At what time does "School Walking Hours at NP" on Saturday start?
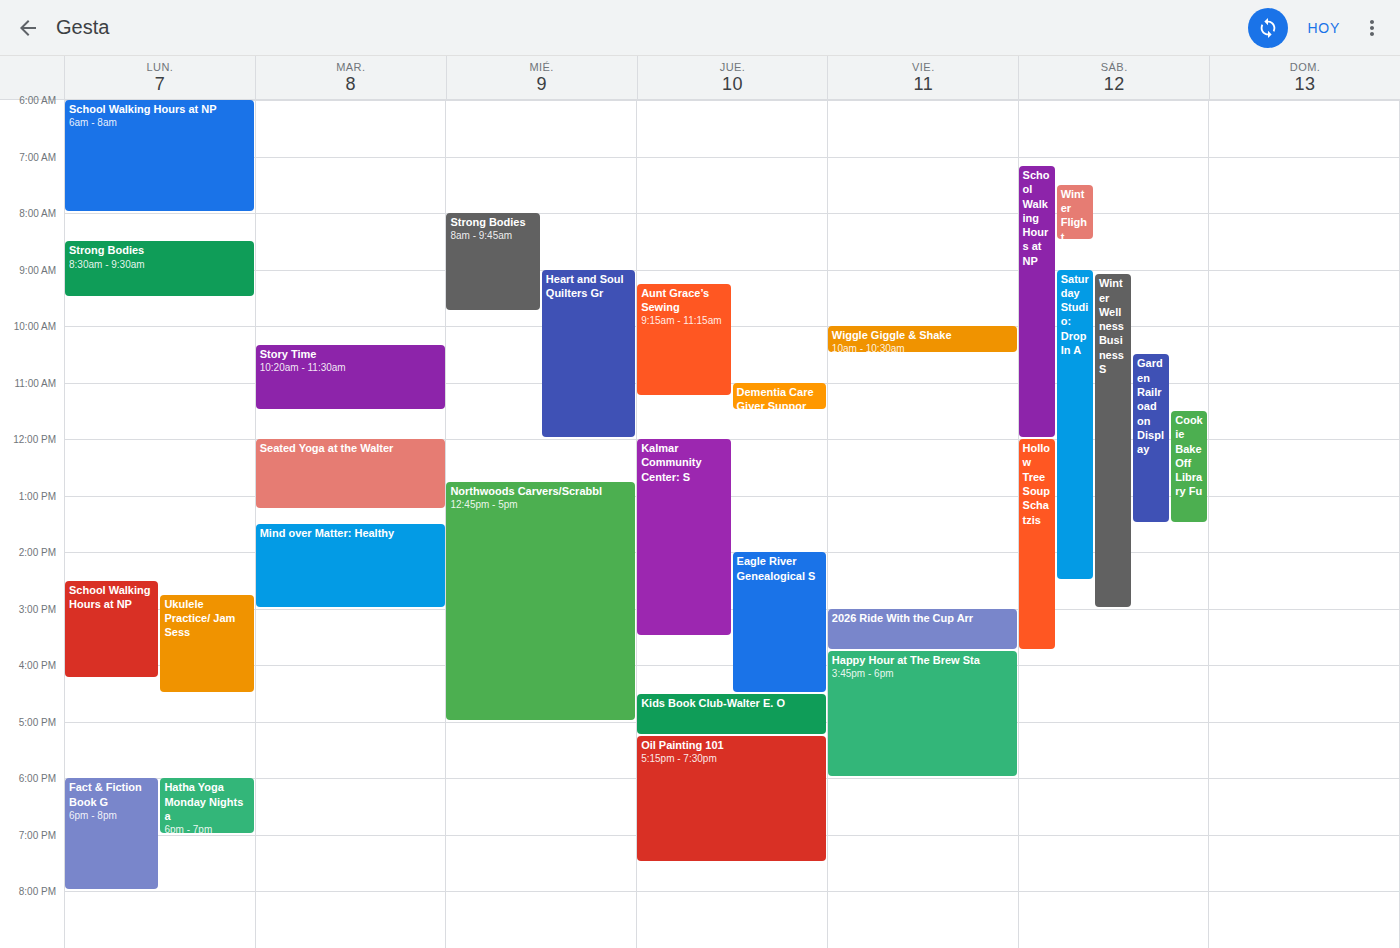
07:10